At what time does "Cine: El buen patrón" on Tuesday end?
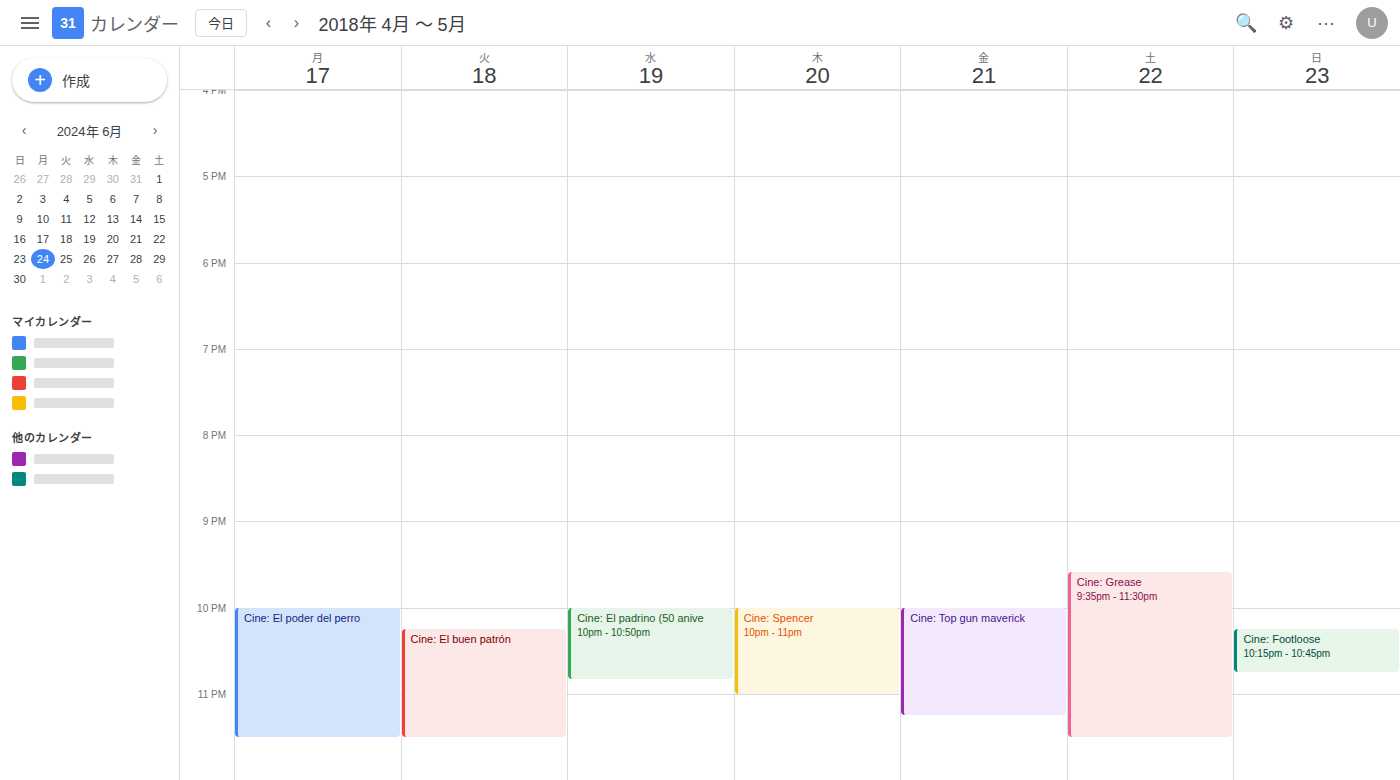
11:30 PM